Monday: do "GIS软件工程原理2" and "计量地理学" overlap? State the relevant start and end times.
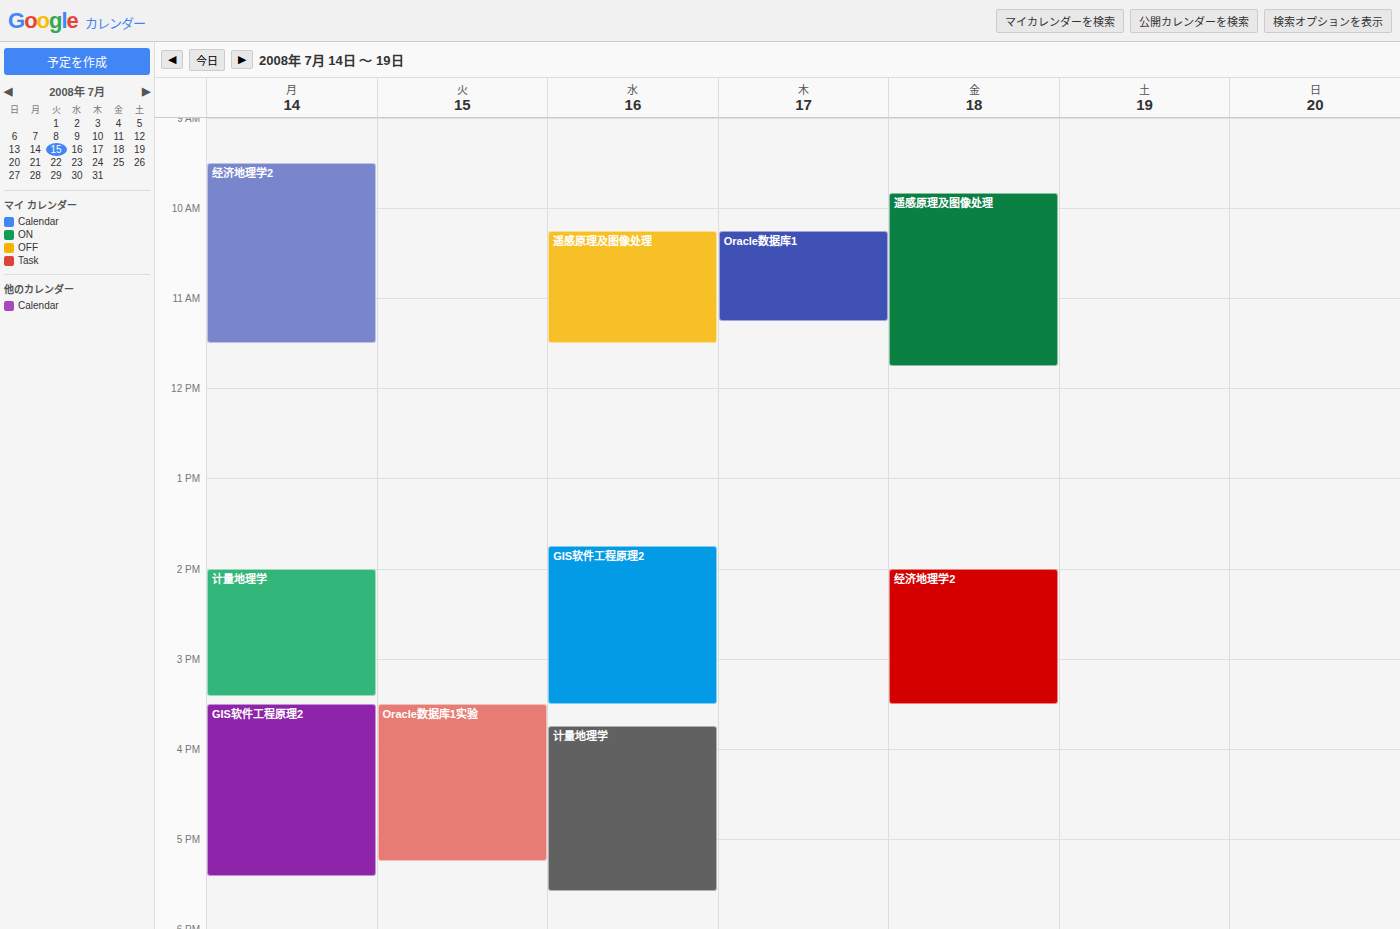
"计量地理学" ends at 3:25 PM and "GIS软件工程原理2" starts at 3:30 PM -- no overlap.